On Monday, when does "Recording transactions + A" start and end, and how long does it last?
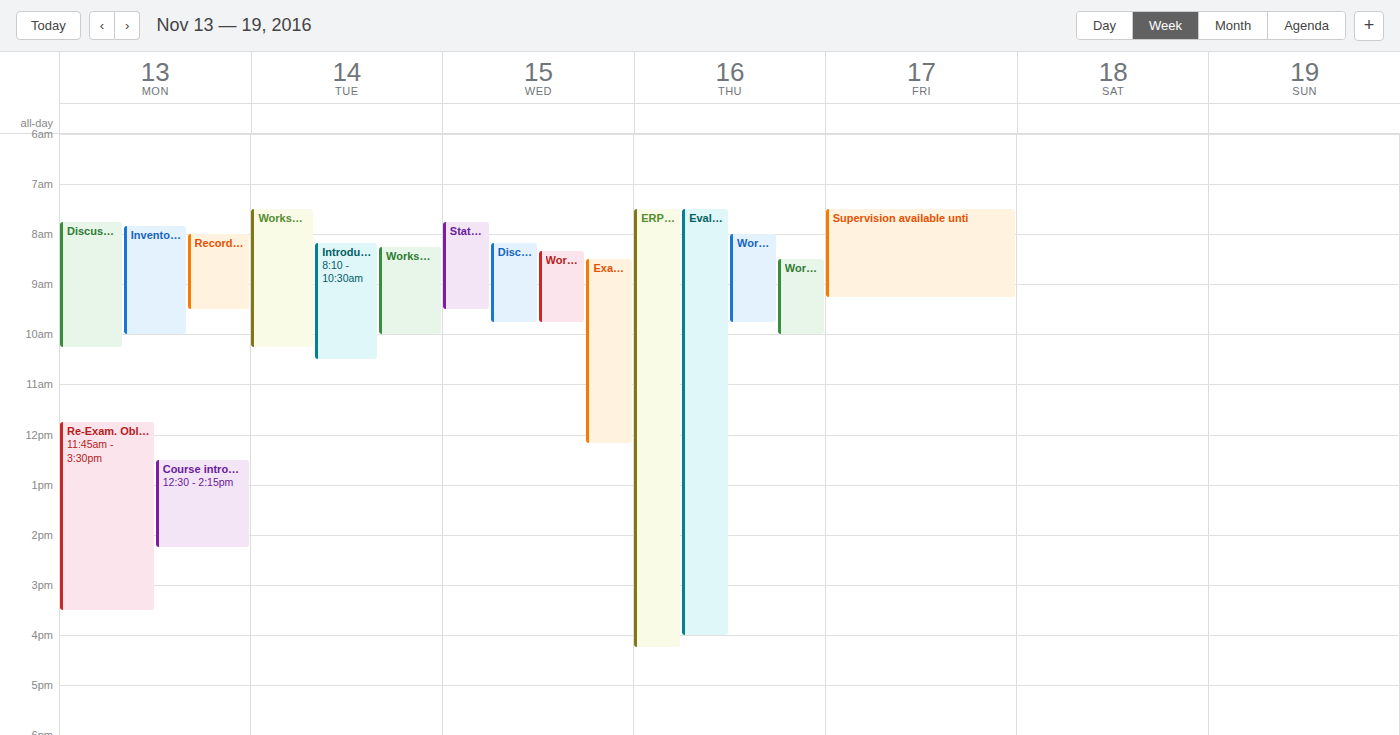
08:00 to 09:30, 1 hour 30 minutes